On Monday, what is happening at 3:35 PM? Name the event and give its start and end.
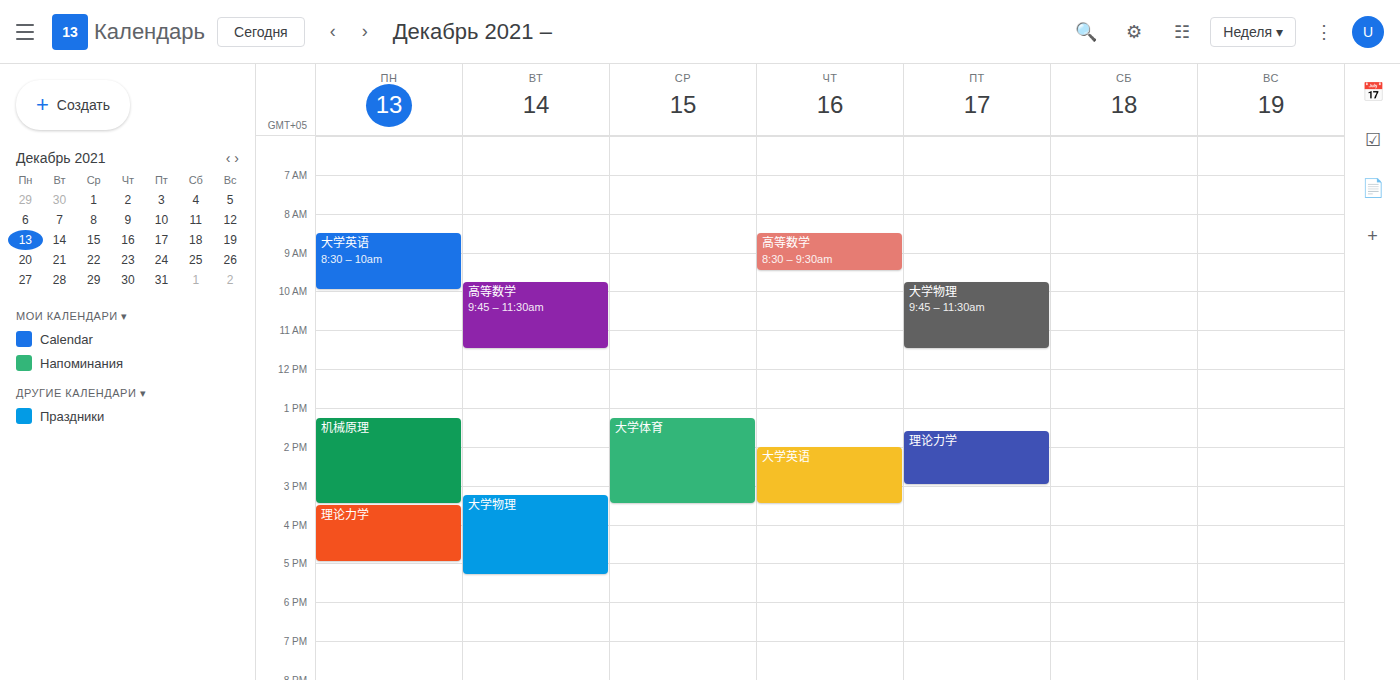
"理论力学", 3:30 PM to 5:00 PM